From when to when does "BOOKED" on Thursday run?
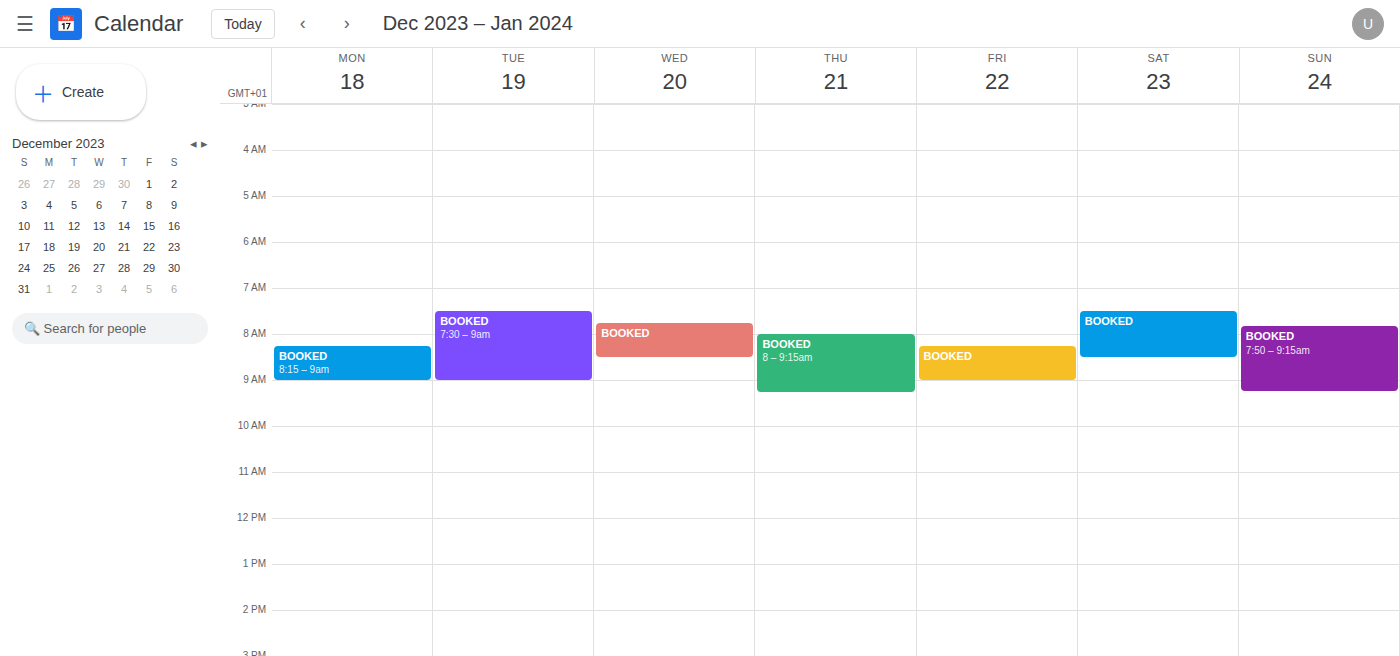
8:00 AM to 9:15 AM